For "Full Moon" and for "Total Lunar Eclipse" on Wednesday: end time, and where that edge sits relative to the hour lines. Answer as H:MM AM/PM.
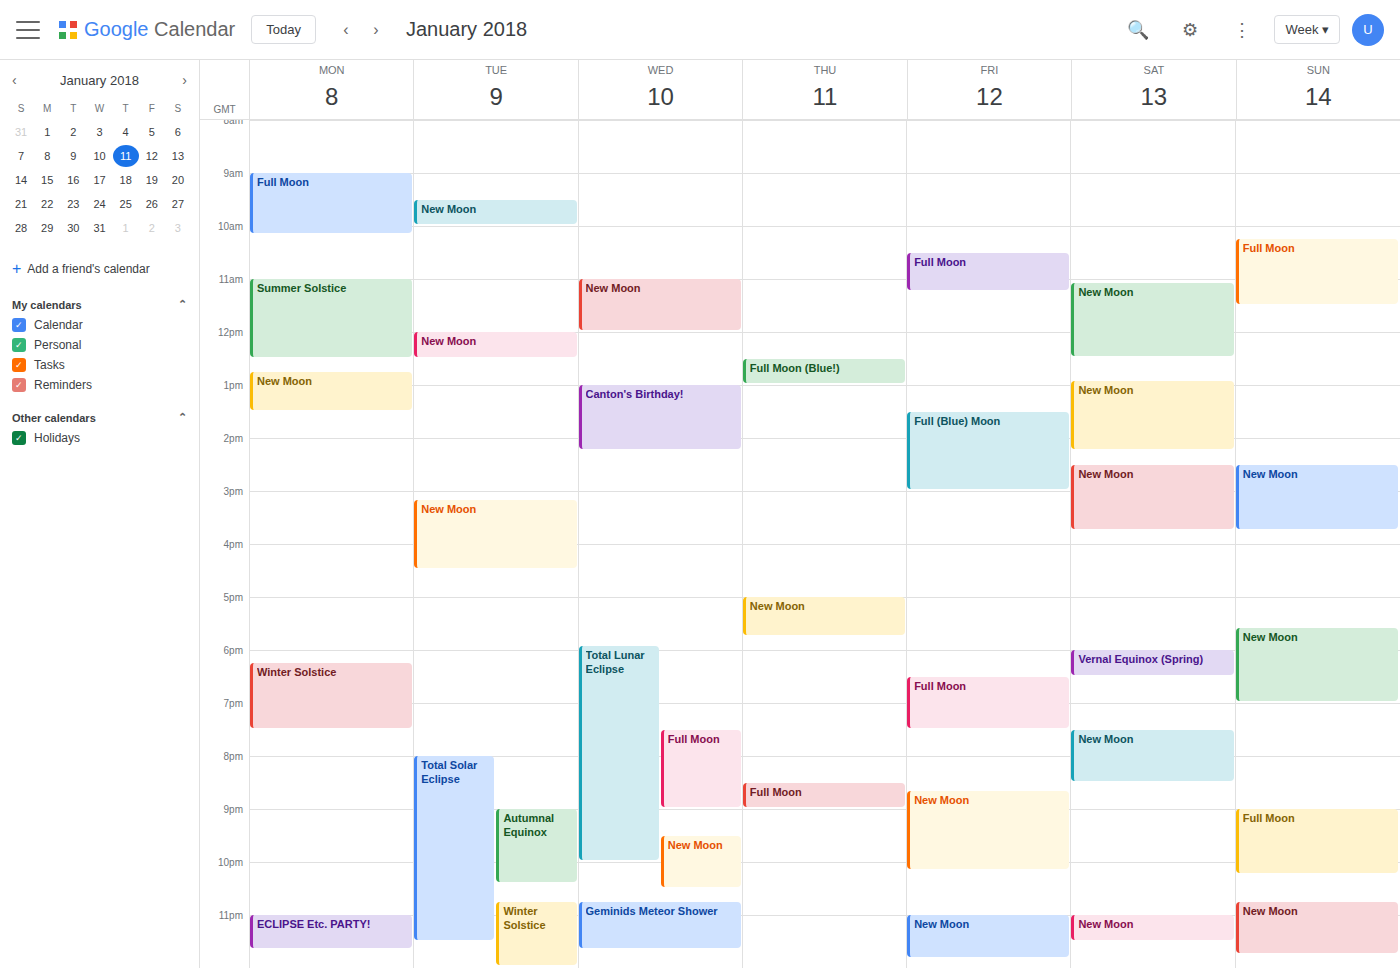
"Full Moon": 9:00 PM, exactly on the 9 PM line. "Total Lunar Eclipse": 10:00 PM, exactly on the 10 PM line.